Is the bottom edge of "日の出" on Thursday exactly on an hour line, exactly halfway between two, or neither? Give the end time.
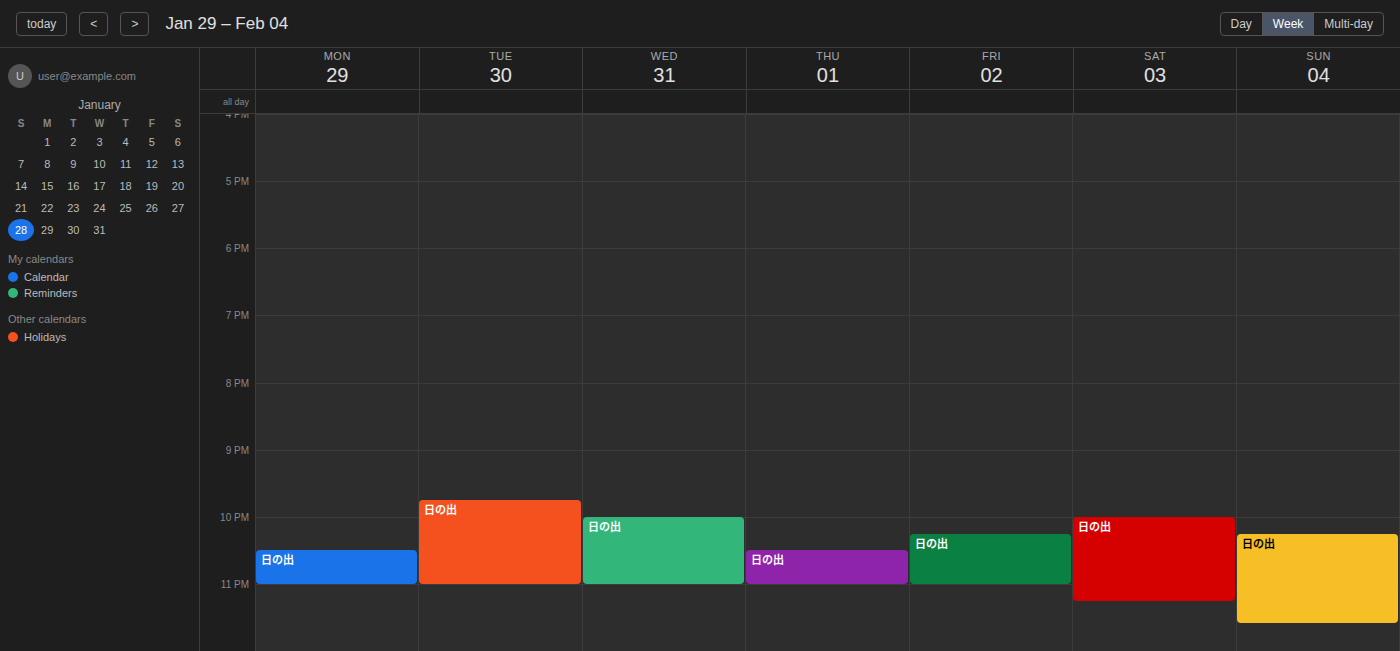
11:00 PM -- exactly on the 11 PM line.